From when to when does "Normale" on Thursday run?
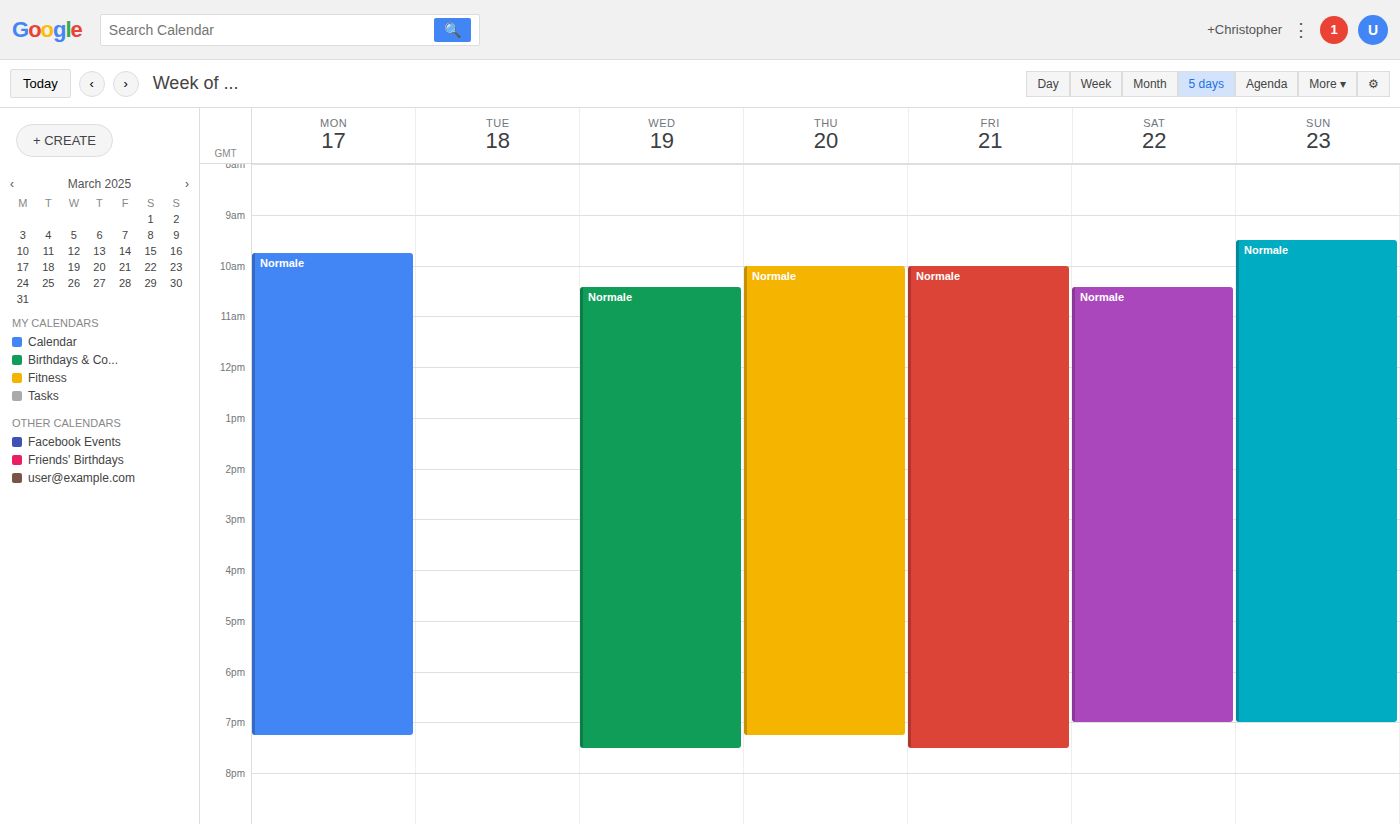
10:00 AM to 7:15 PM